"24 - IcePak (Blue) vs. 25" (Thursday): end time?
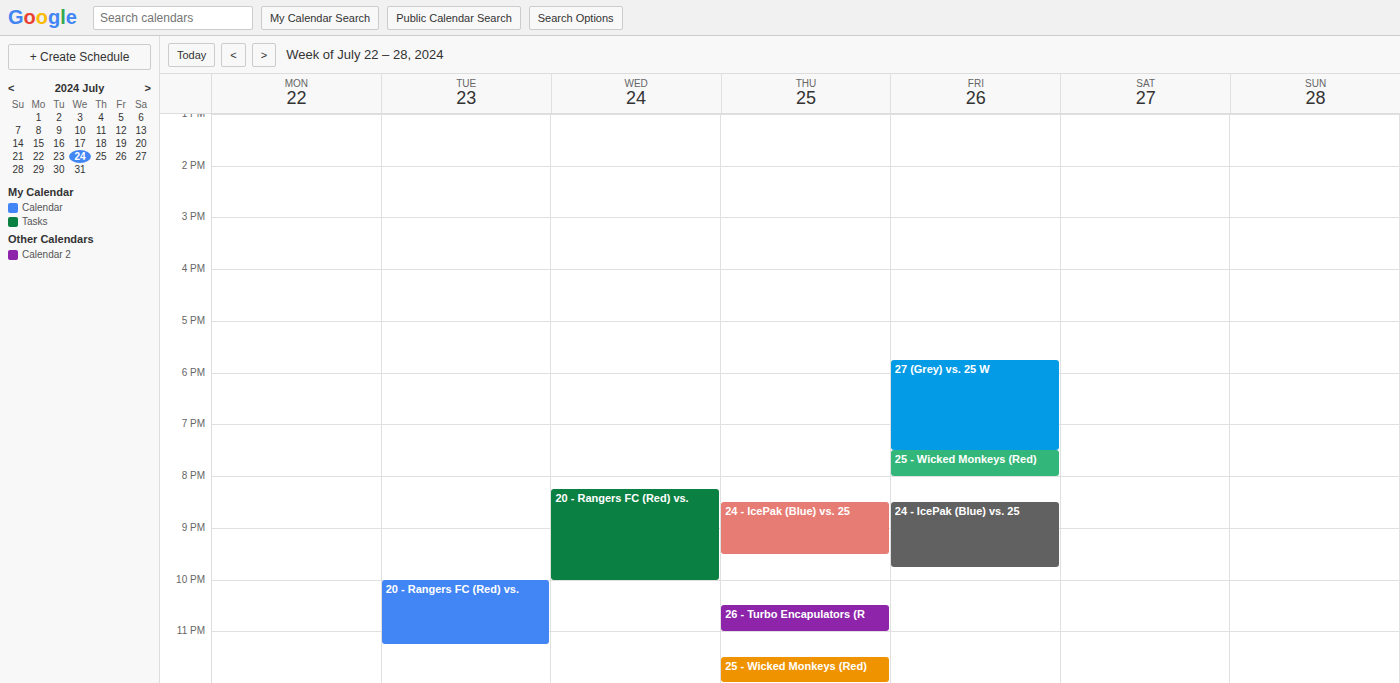
9:30 PM